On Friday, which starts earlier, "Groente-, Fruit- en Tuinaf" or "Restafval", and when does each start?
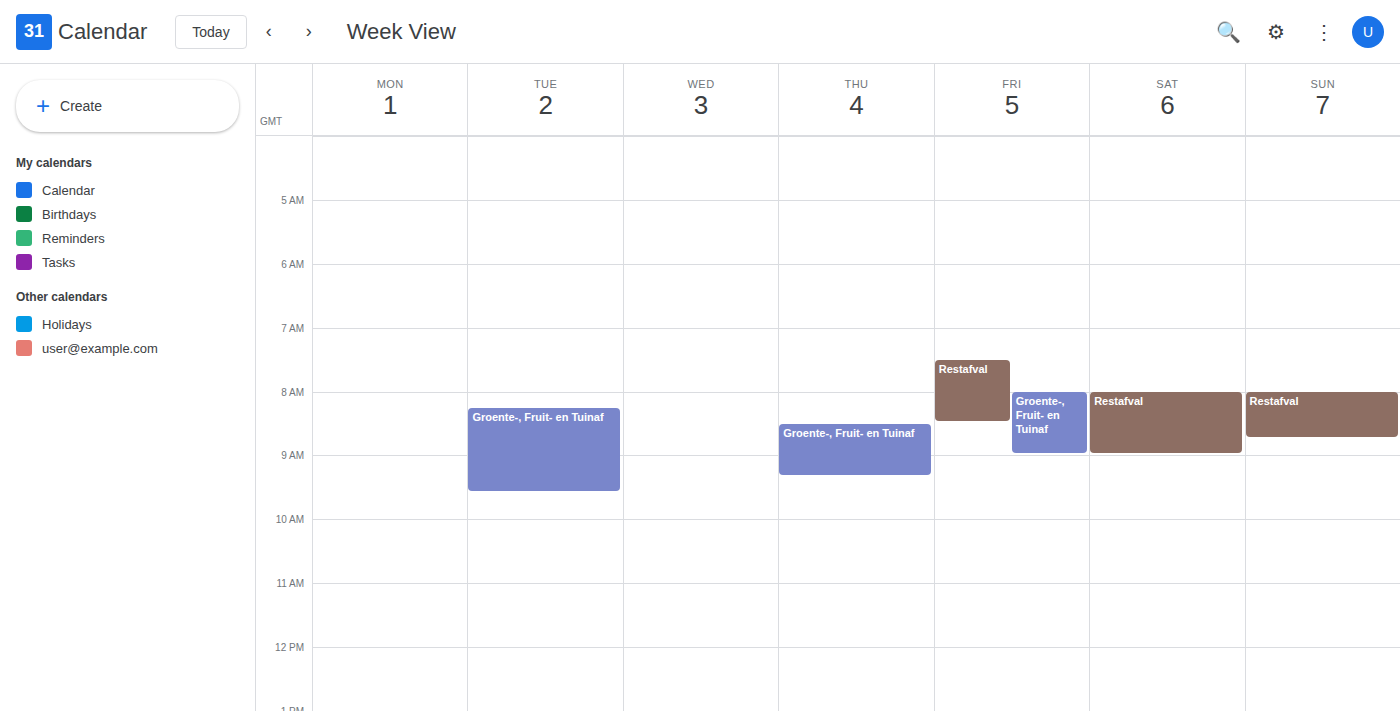
"Restafval" 7:30 AM; "Groente-, Fruit- en Tuinaf" 8:00 AM.